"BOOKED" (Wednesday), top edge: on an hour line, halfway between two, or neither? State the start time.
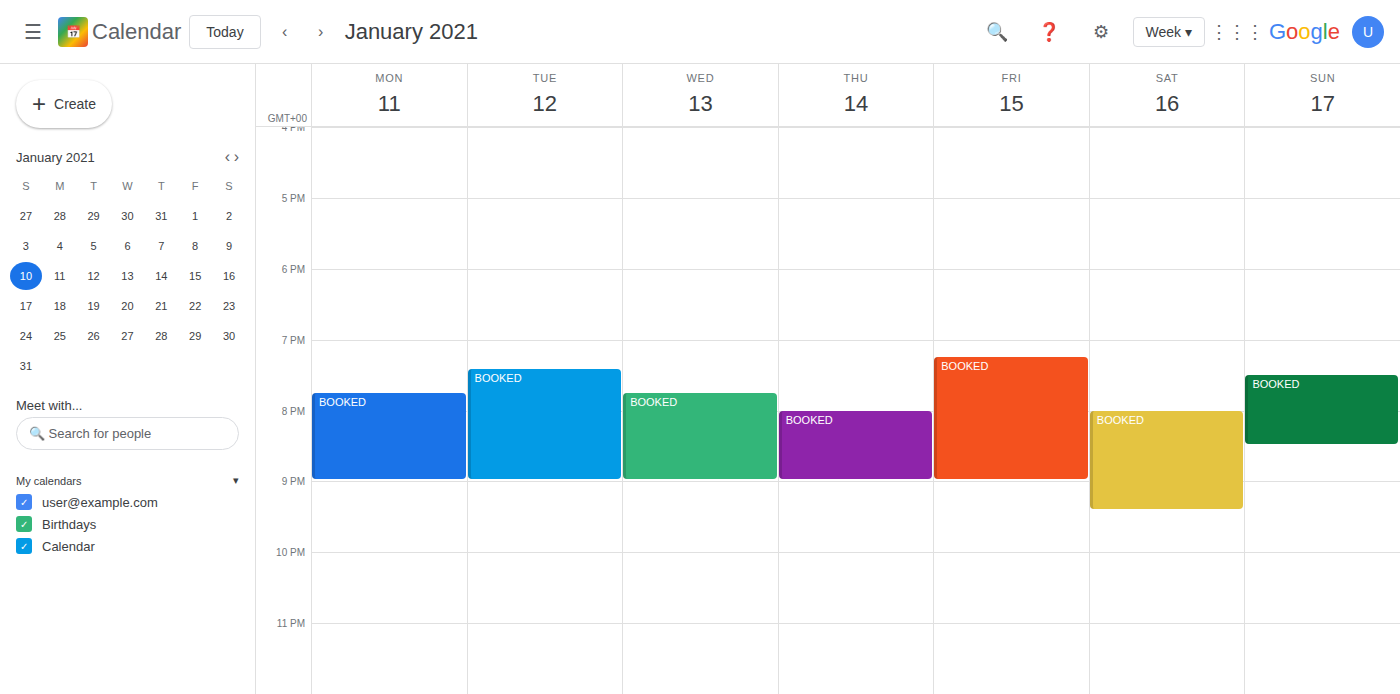
7:45 PM -- neither: three quarters of the way from the 7 PM line to the 8 PM line.